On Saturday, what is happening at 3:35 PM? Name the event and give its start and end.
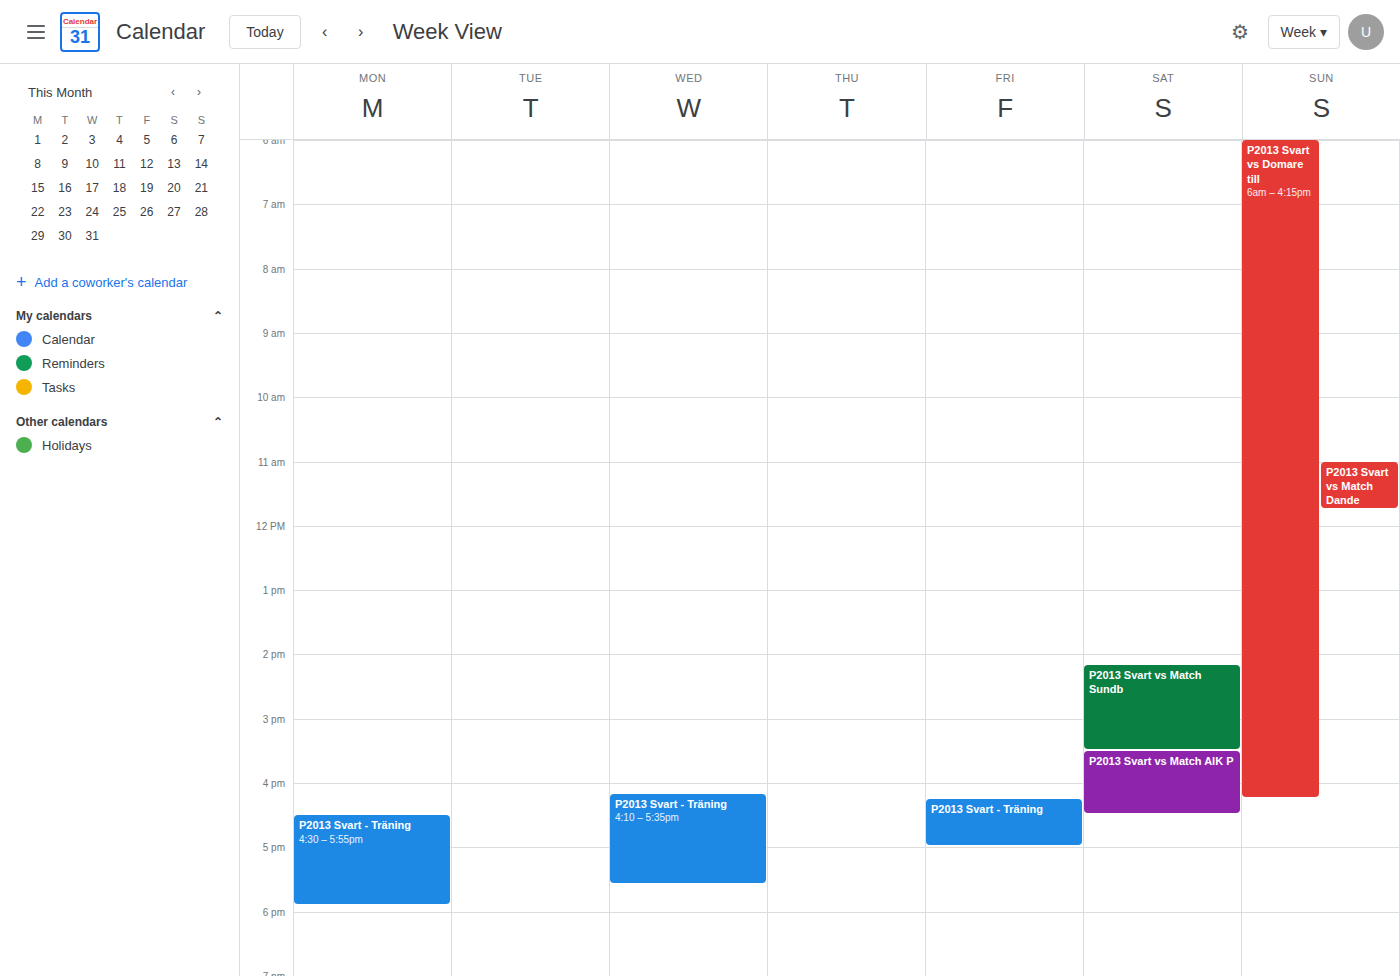
"P2013 Svart vs Match AIK P", 3:30 PM to 4:30 PM